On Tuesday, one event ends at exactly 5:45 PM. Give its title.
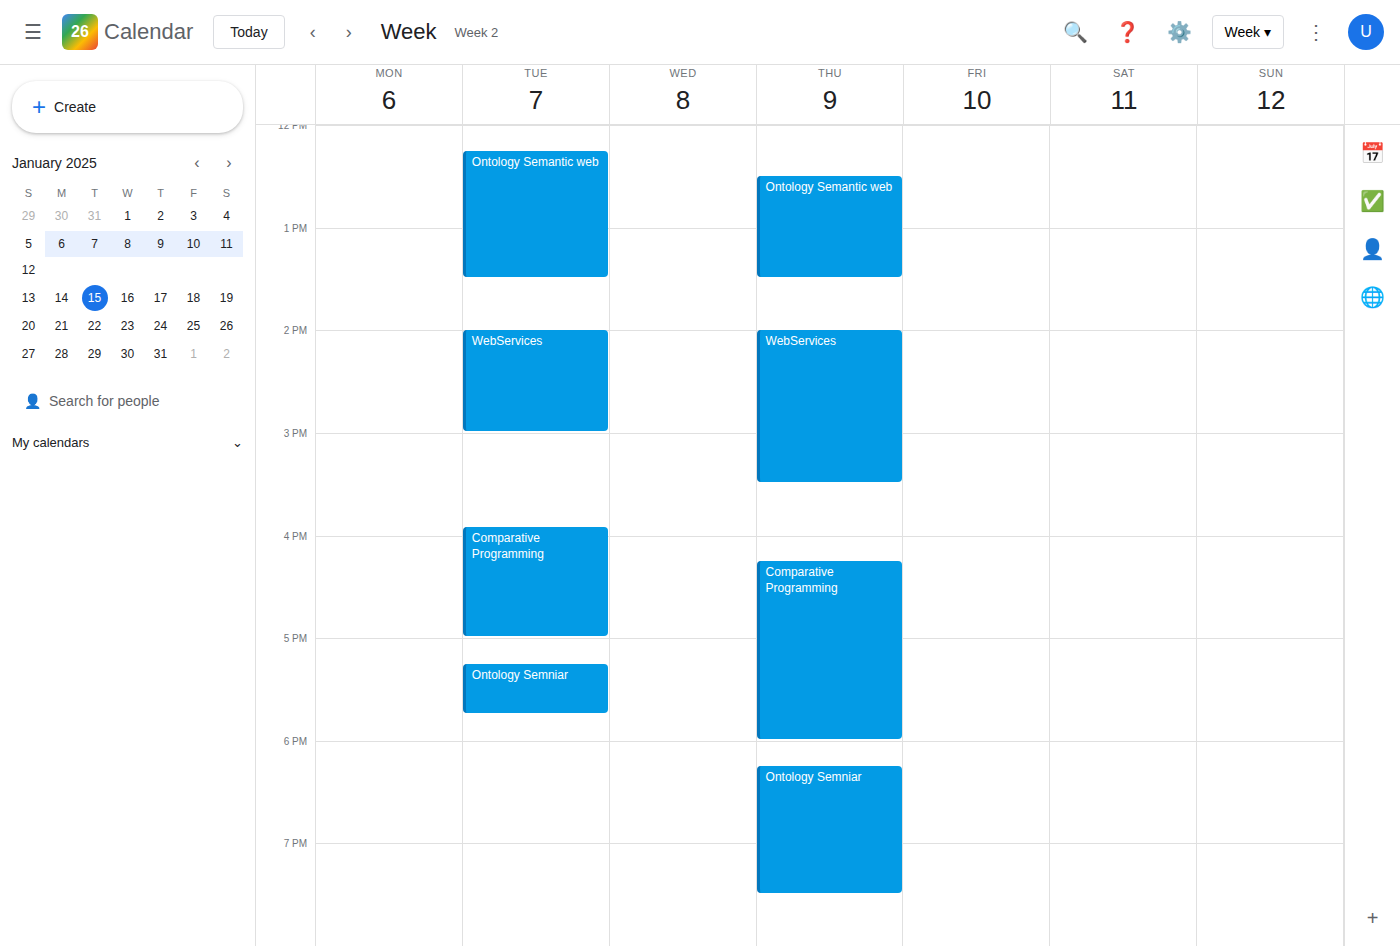
"Ontology Semniar"